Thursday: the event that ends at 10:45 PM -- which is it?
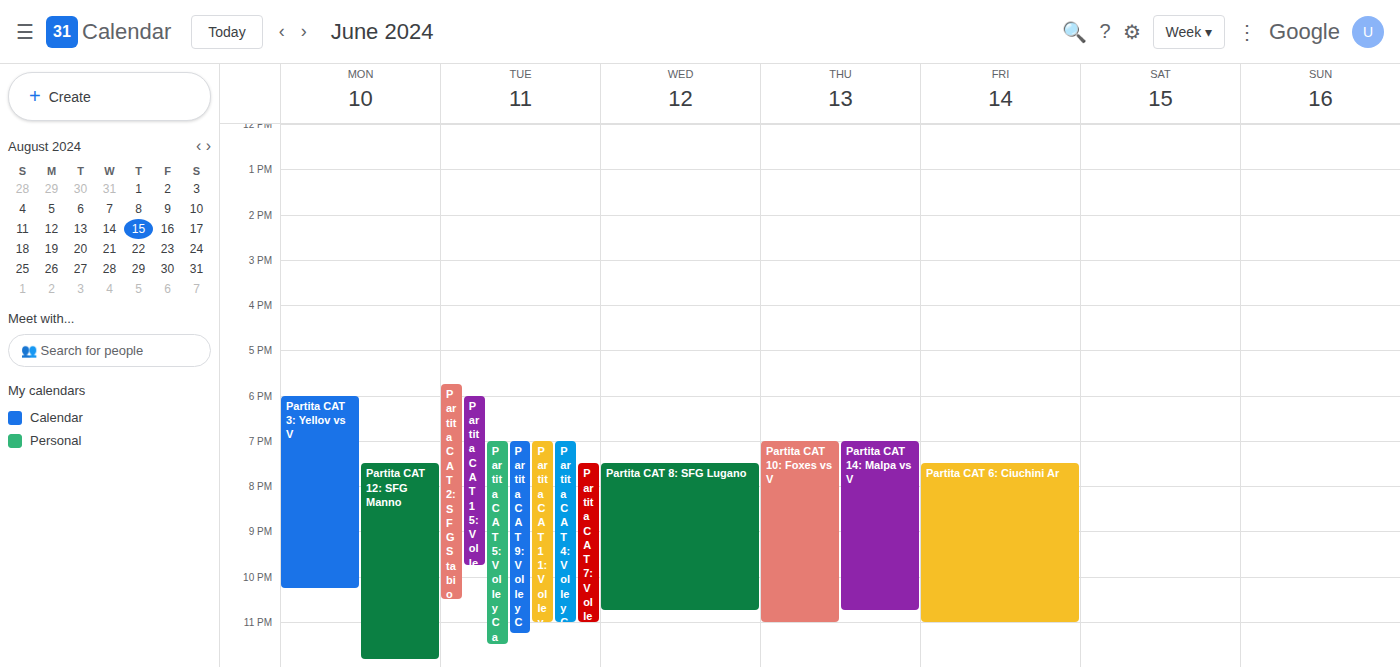
"Partita CAT 14: Malpa vs V"